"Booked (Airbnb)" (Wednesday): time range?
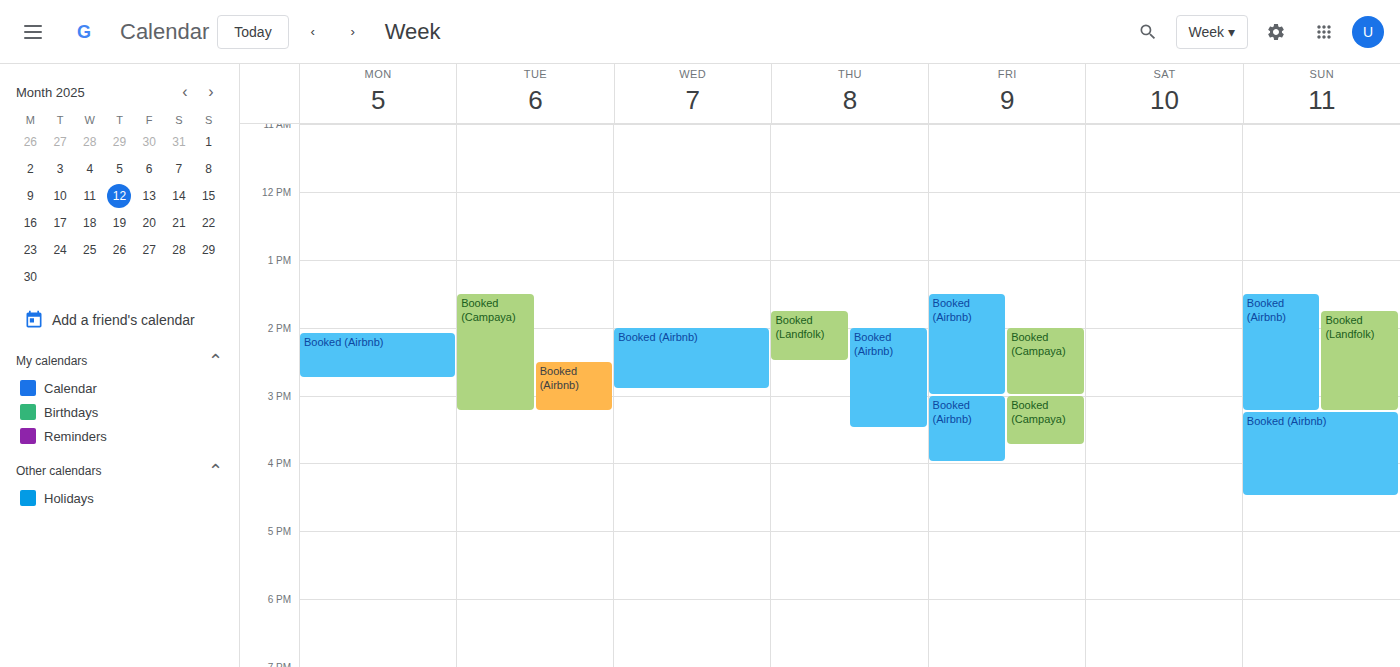
2:00 PM to 2:55 PM